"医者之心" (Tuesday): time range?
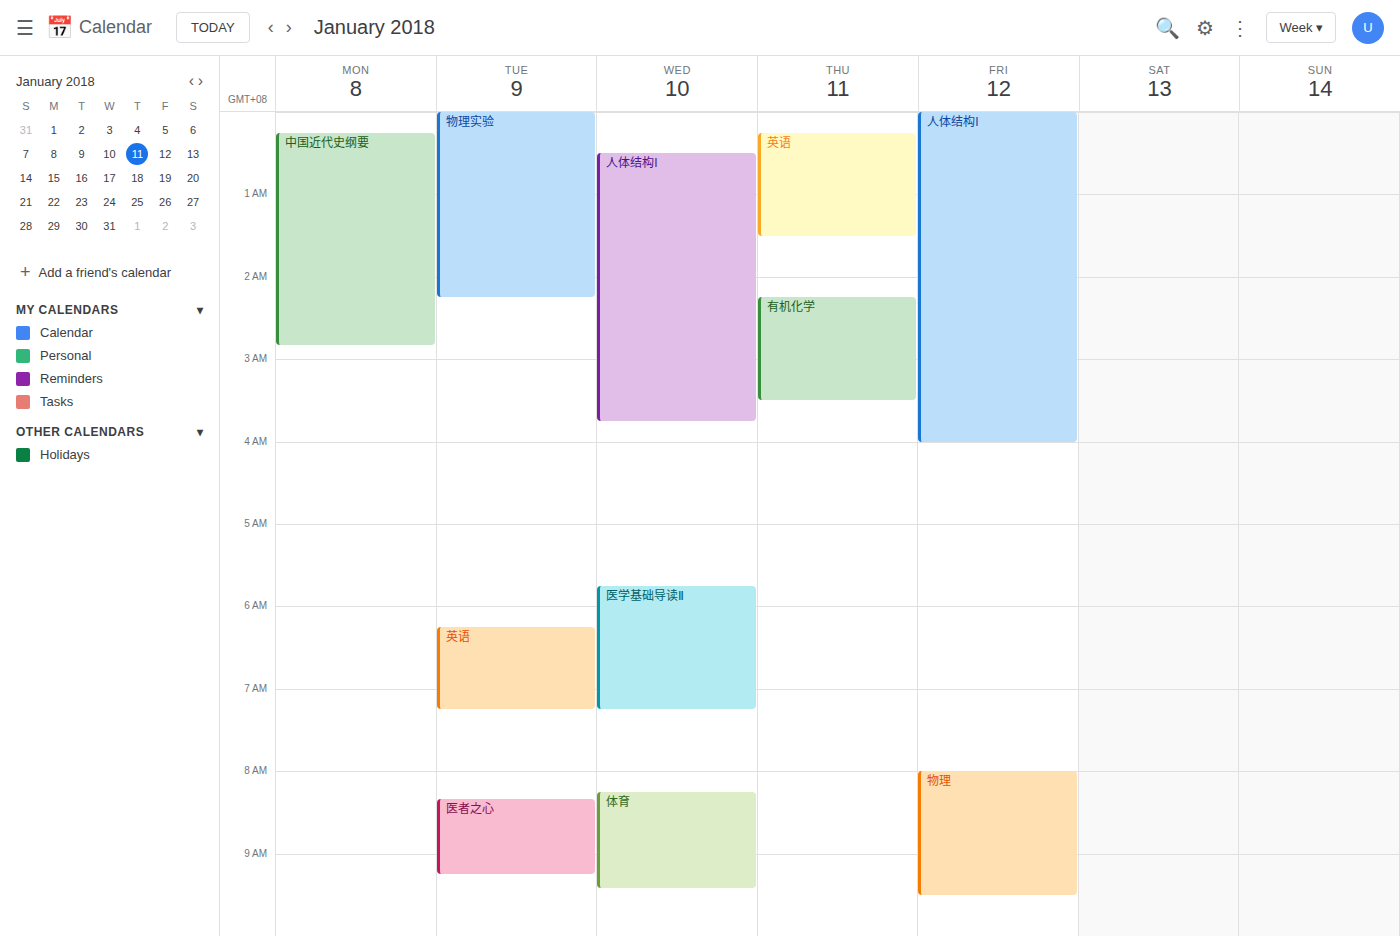
8:20 AM to 9:15 AM